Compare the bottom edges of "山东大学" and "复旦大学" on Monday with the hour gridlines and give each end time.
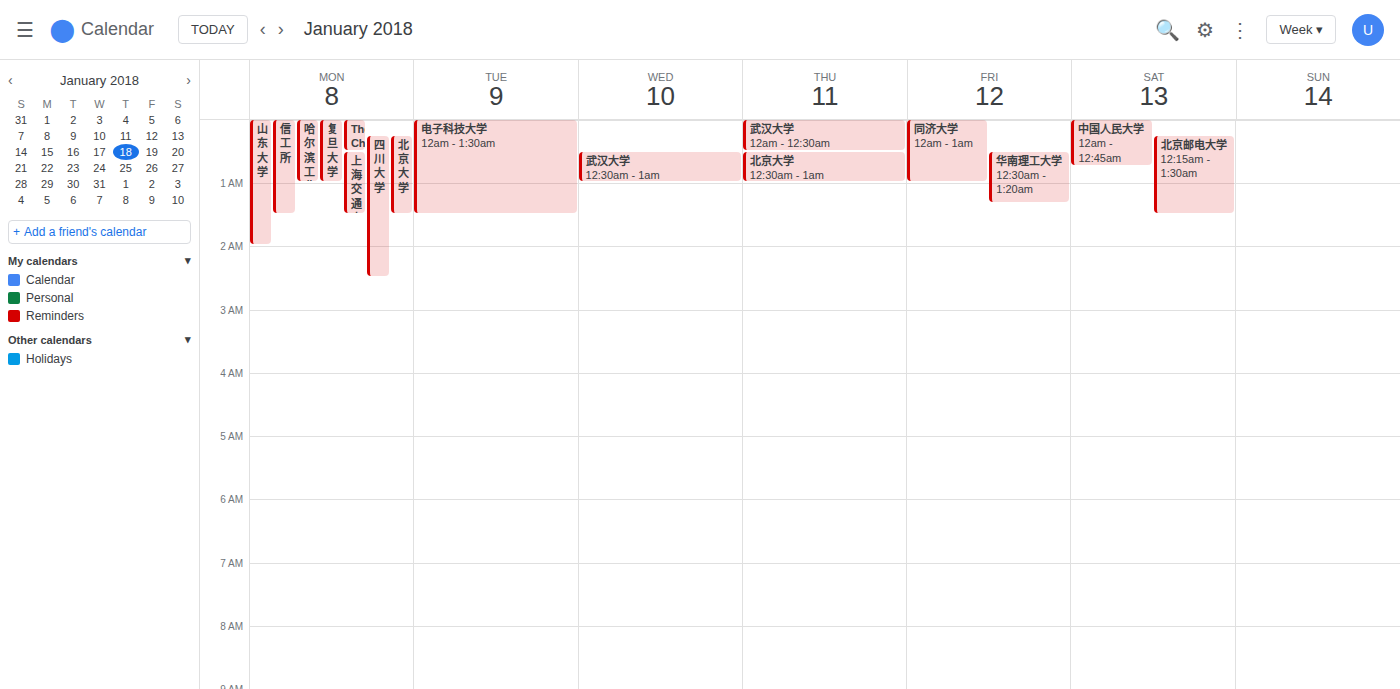
"山东大学": 2:00 AM, exactly on the 2 AM line. "复旦大学": 1:00 AM, exactly on the 1 AM line.